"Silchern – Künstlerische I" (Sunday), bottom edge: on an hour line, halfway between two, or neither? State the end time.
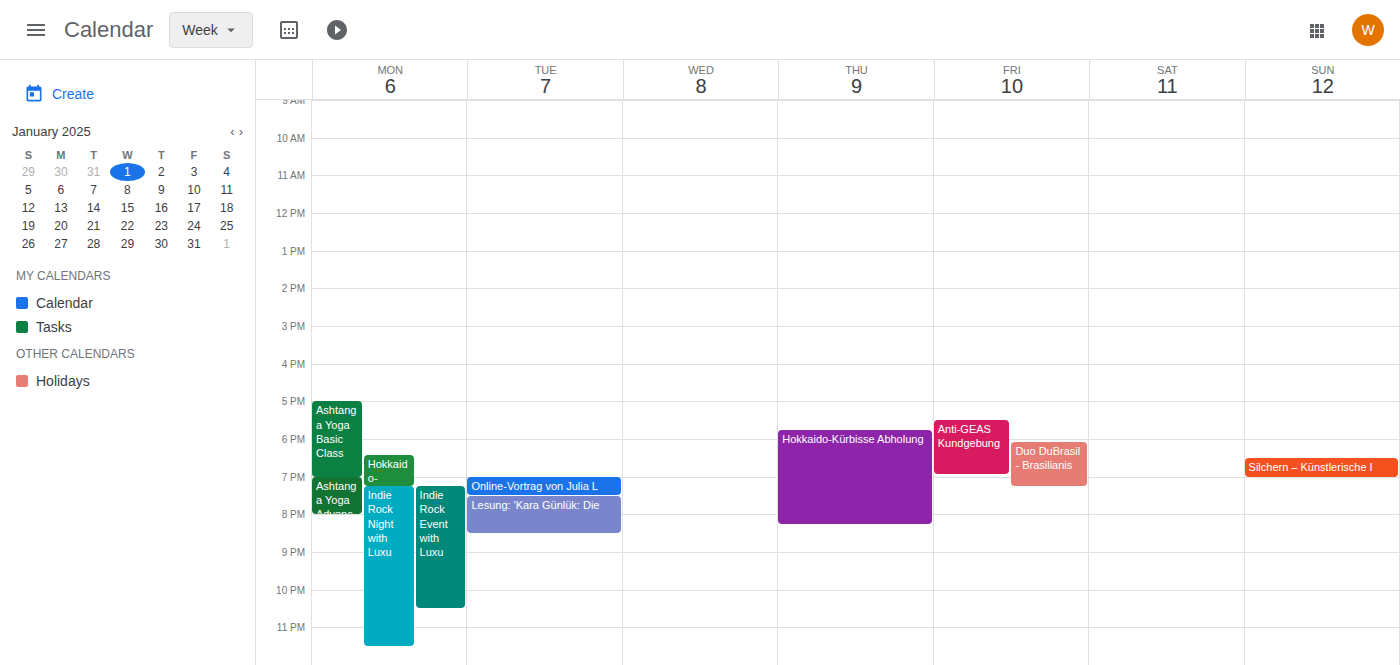
7:00 PM -- exactly on the 7 PM line.